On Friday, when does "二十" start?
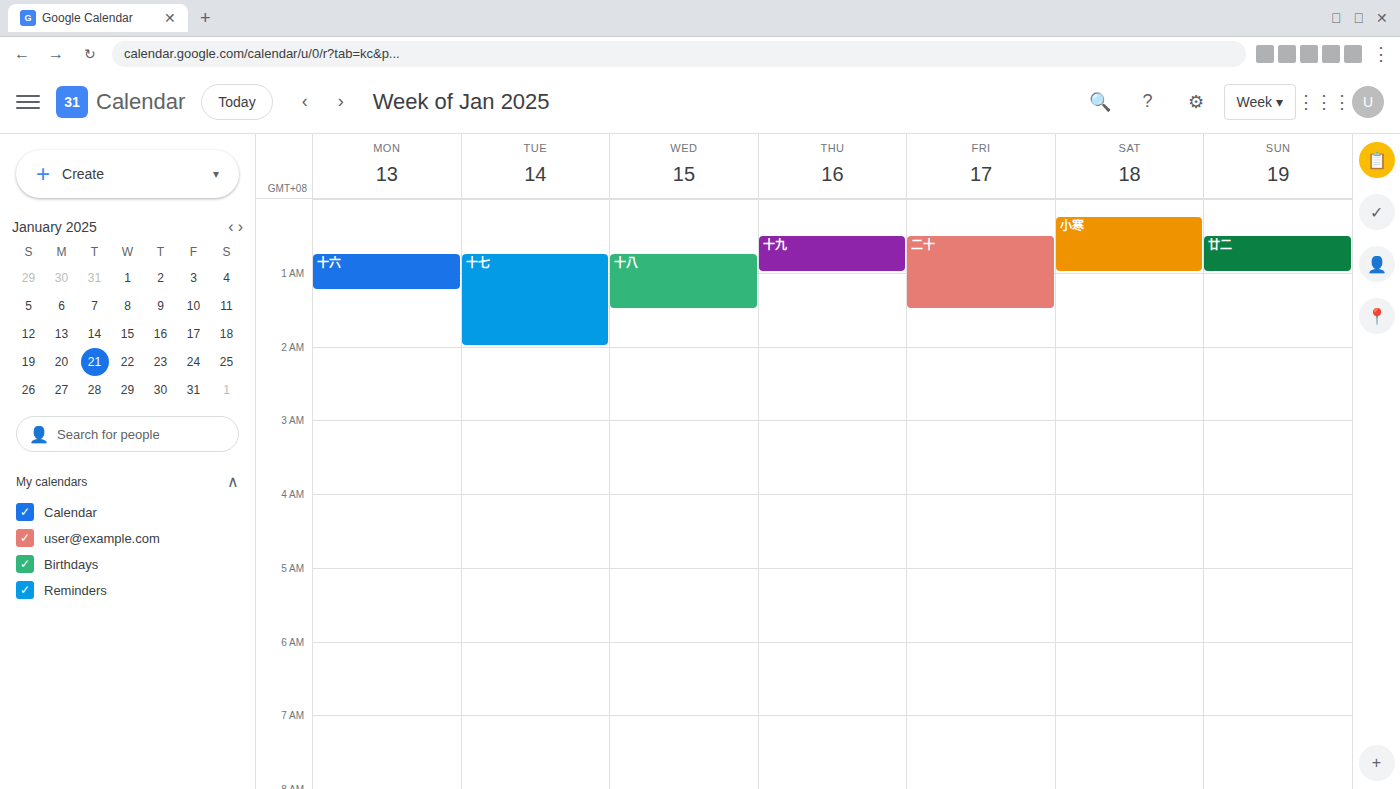
12:30 AM